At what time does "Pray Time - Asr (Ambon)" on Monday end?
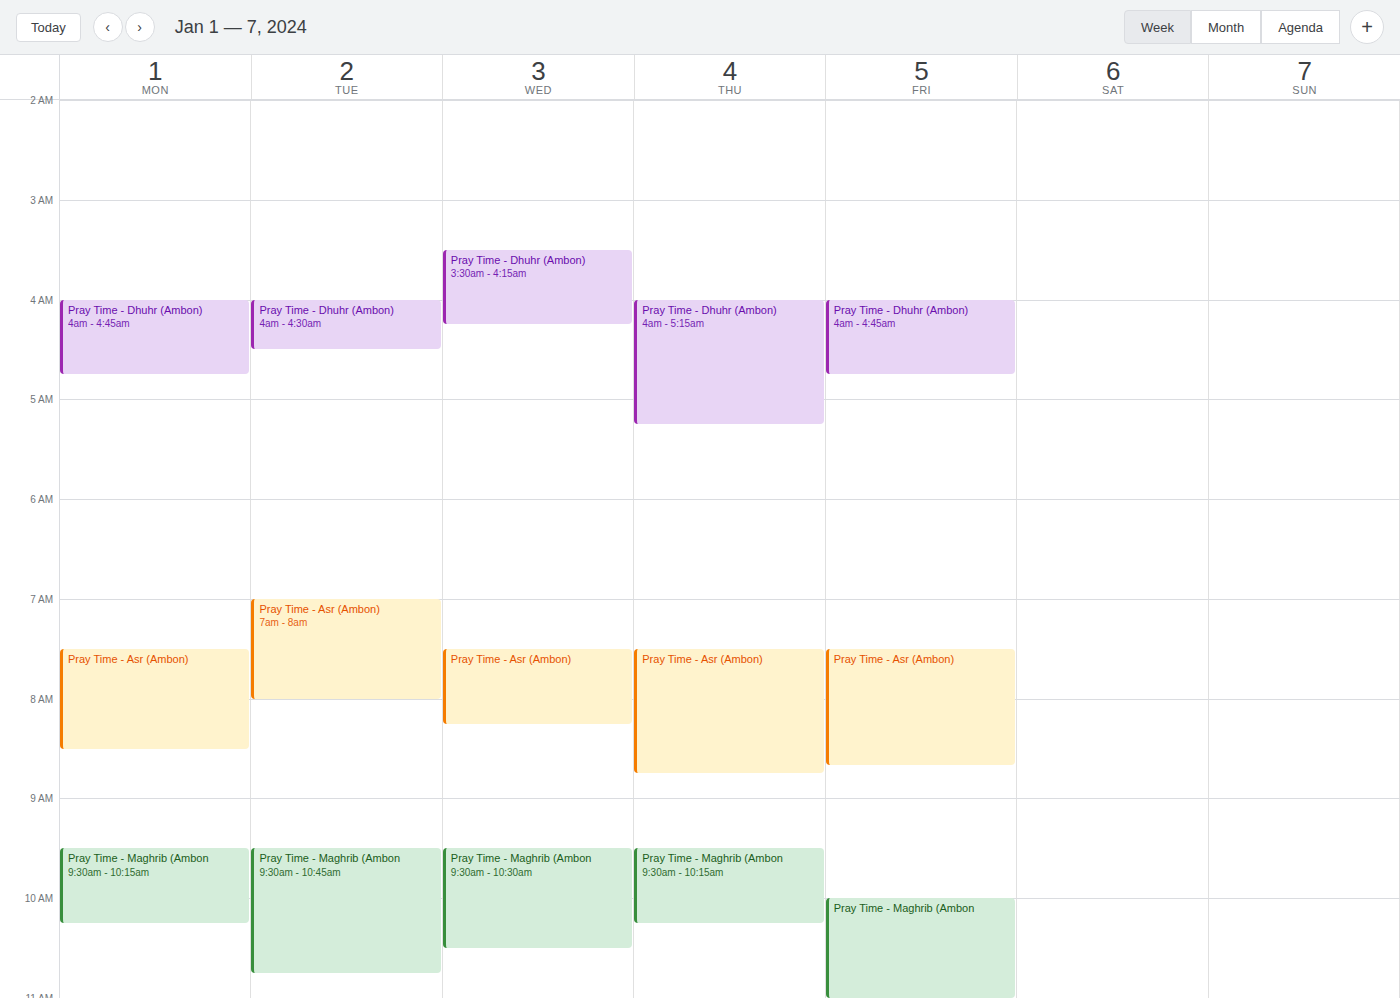
8:30 AM